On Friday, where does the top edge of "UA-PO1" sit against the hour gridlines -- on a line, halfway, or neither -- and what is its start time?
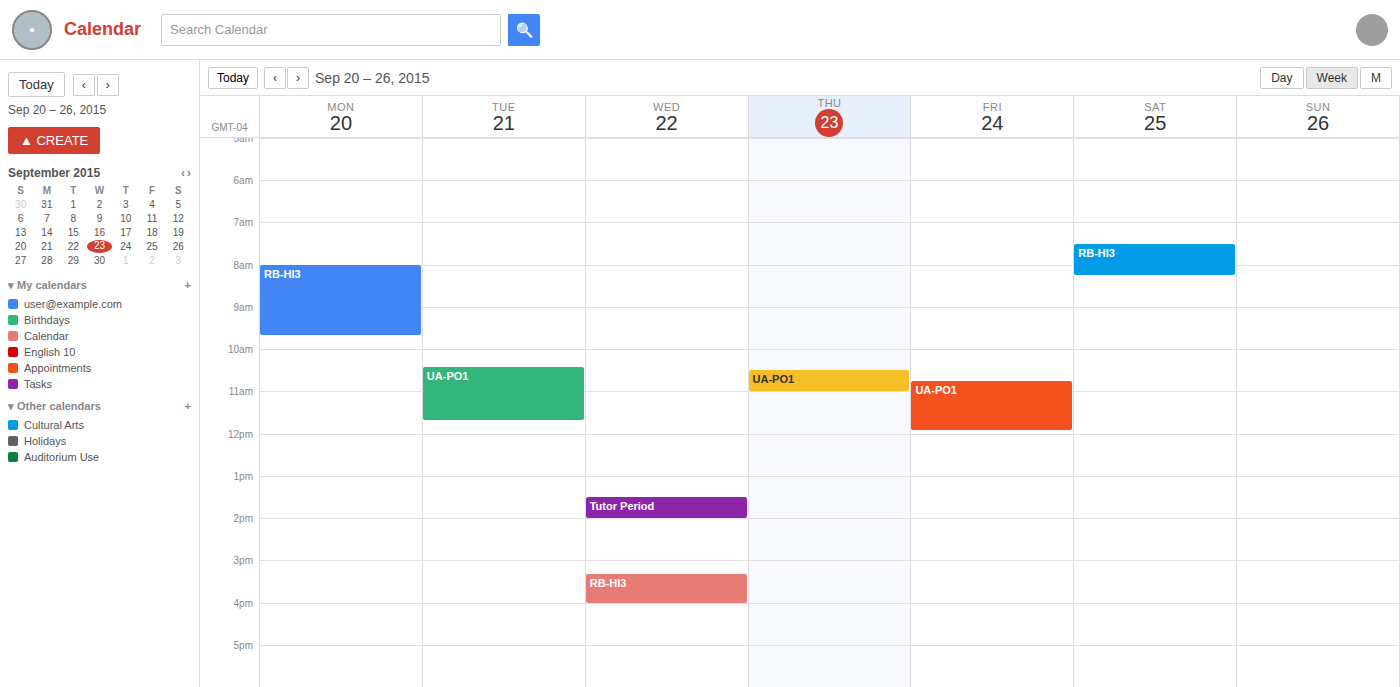
10:45 AM -- neither: three quarters of the way from the 10 AM line to the 11 AM line.